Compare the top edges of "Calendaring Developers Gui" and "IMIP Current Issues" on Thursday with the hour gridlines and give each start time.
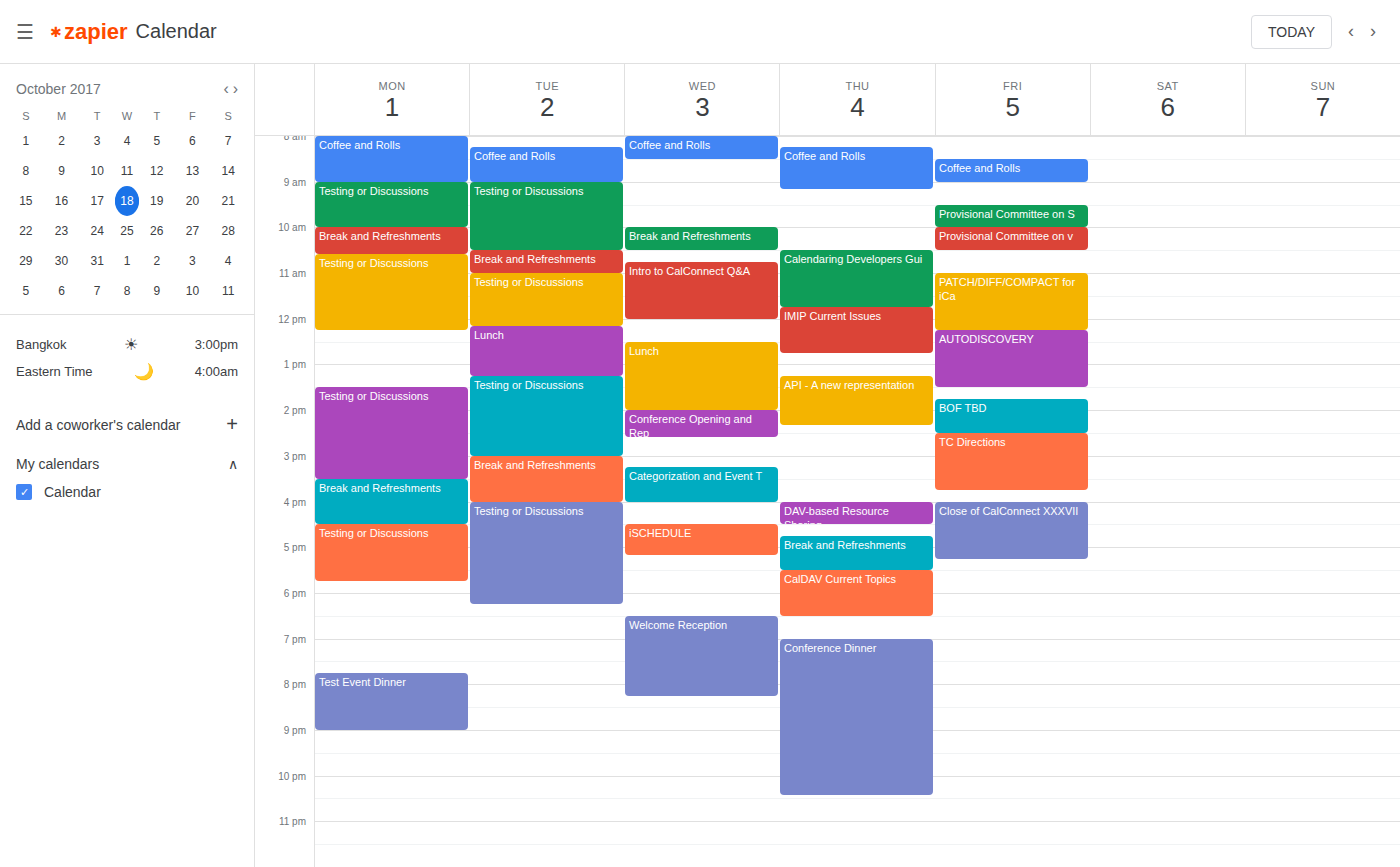
"Calendaring Developers Gui": 10:30 AM, halfway between the 10 AM and 11 AM lines. "IMIP Current Issues": 11:45 AM, neither: three quarters of the way from the 11 AM line to the 12 PM line.